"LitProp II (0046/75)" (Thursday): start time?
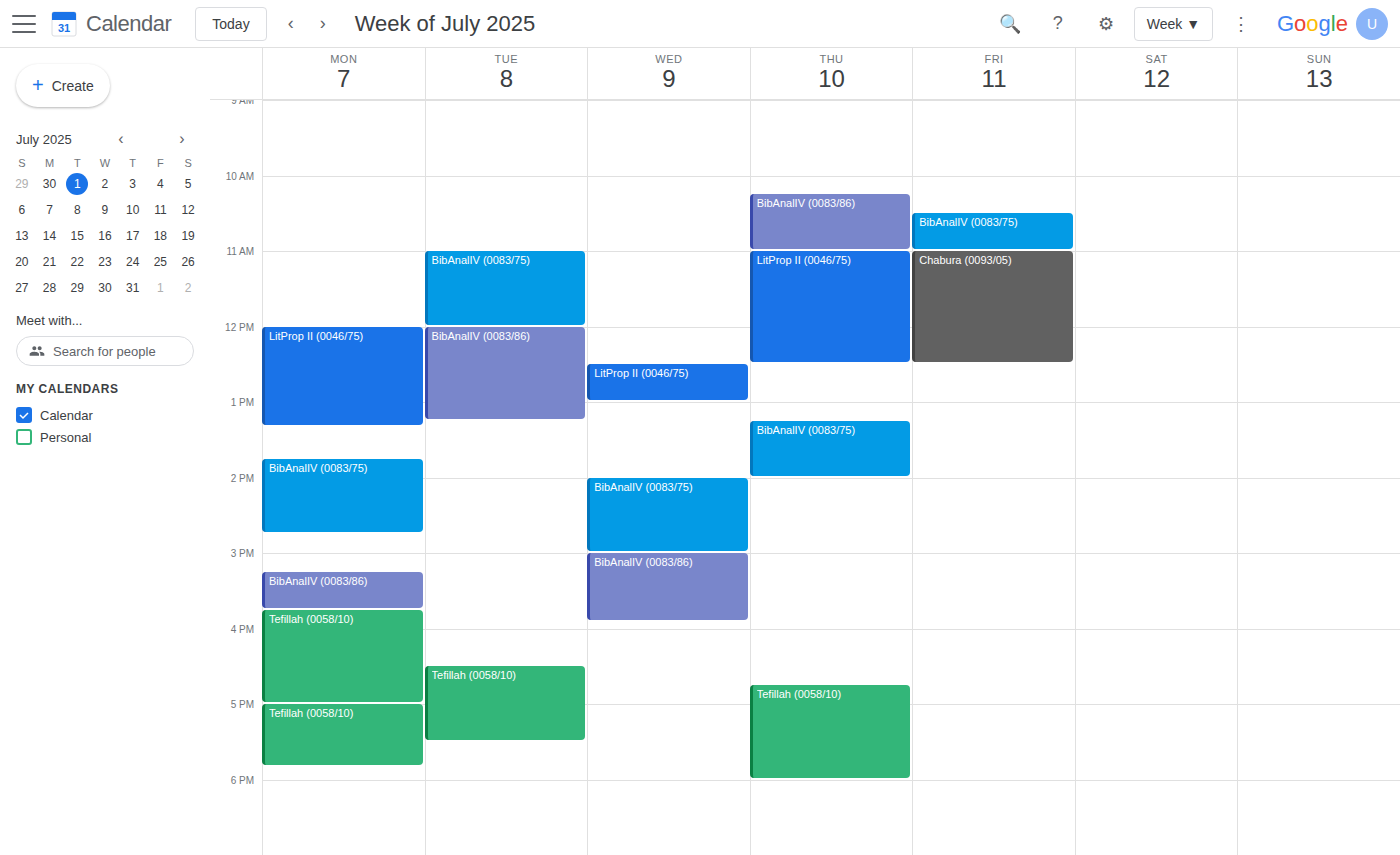
11:00 AM